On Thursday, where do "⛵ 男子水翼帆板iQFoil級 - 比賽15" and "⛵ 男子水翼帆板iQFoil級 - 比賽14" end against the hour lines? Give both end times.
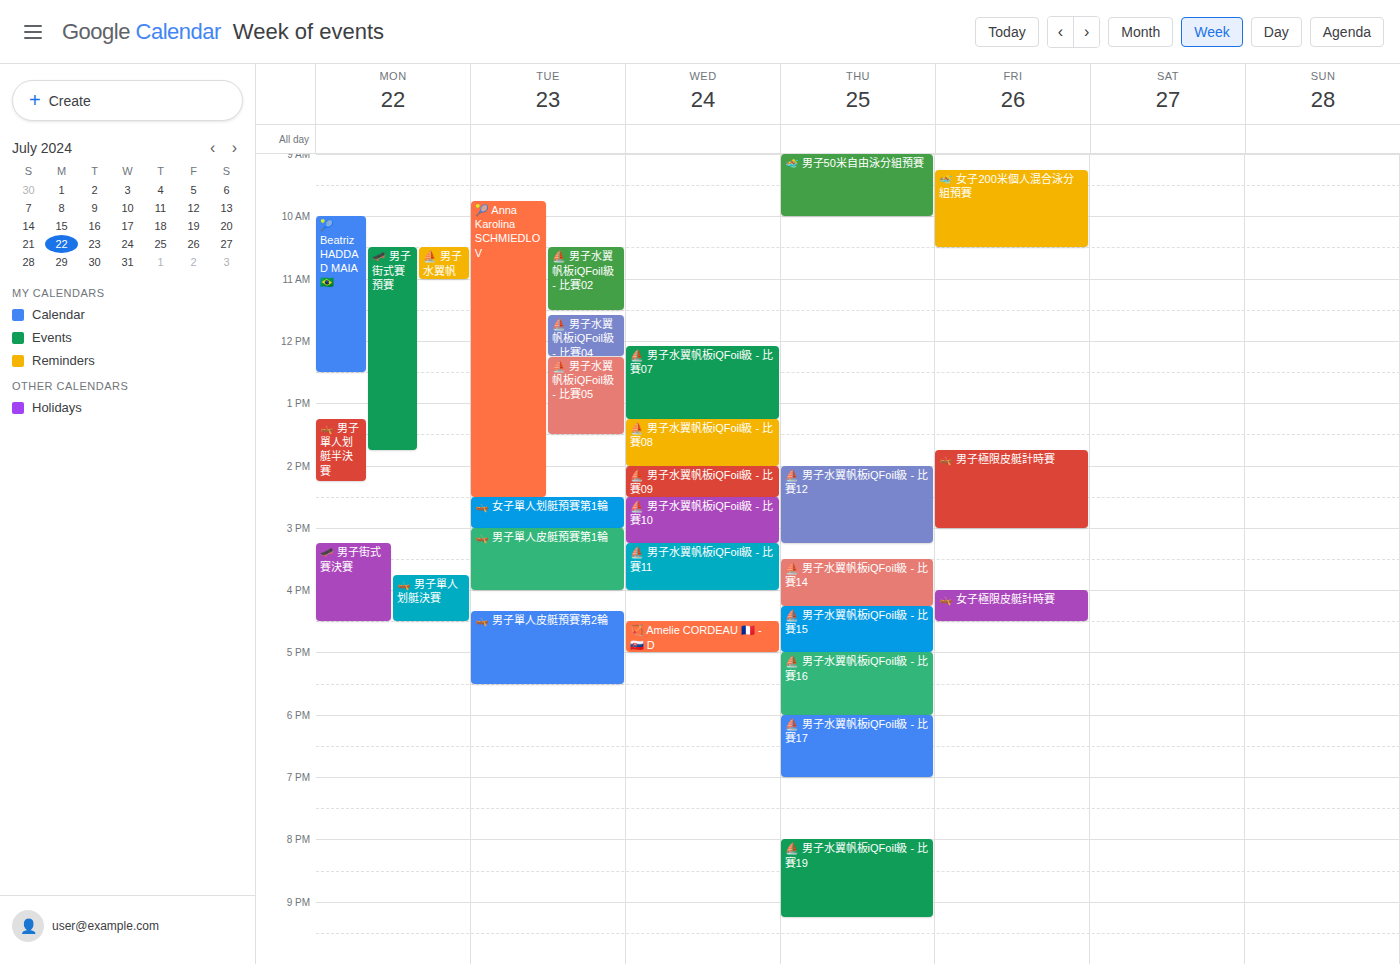
"⛵ 男子水翼帆板iQFoil級 - 比賽15": 5:00 PM, exactly on the 5 PM line. "⛵ 男子水翼帆板iQFoil級 - 比賽14": 4:15 PM, neither: a quarter of the way from the 4 PM line to the 5 PM line.